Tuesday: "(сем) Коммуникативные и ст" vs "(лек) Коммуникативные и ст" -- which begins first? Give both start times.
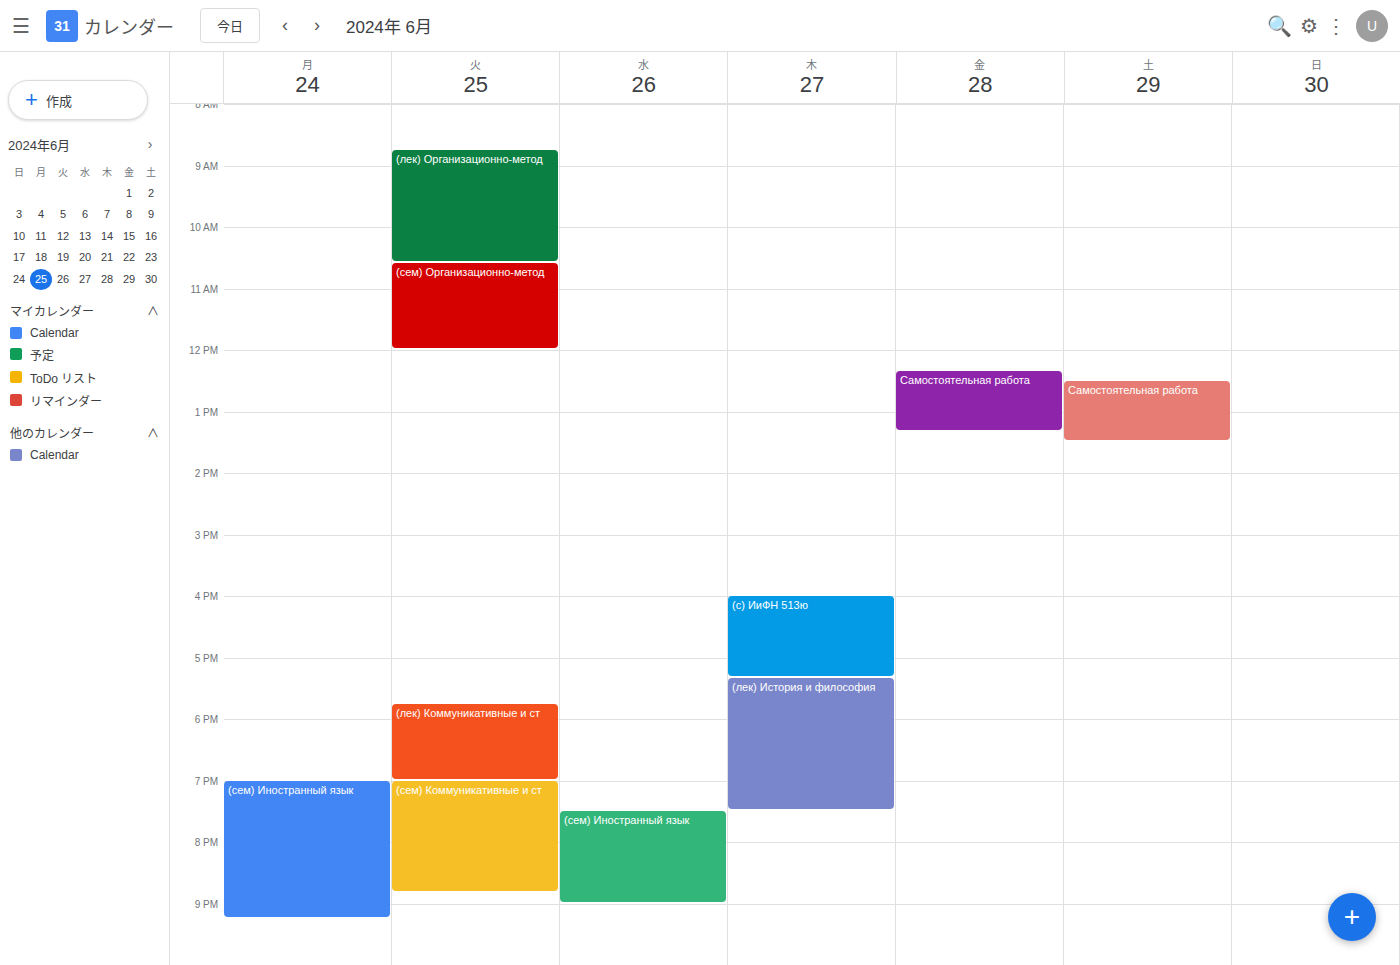
"(лек) Коммуникативные и ст" 17:45; "(сем) Коммуникативные и ст" 19:00.